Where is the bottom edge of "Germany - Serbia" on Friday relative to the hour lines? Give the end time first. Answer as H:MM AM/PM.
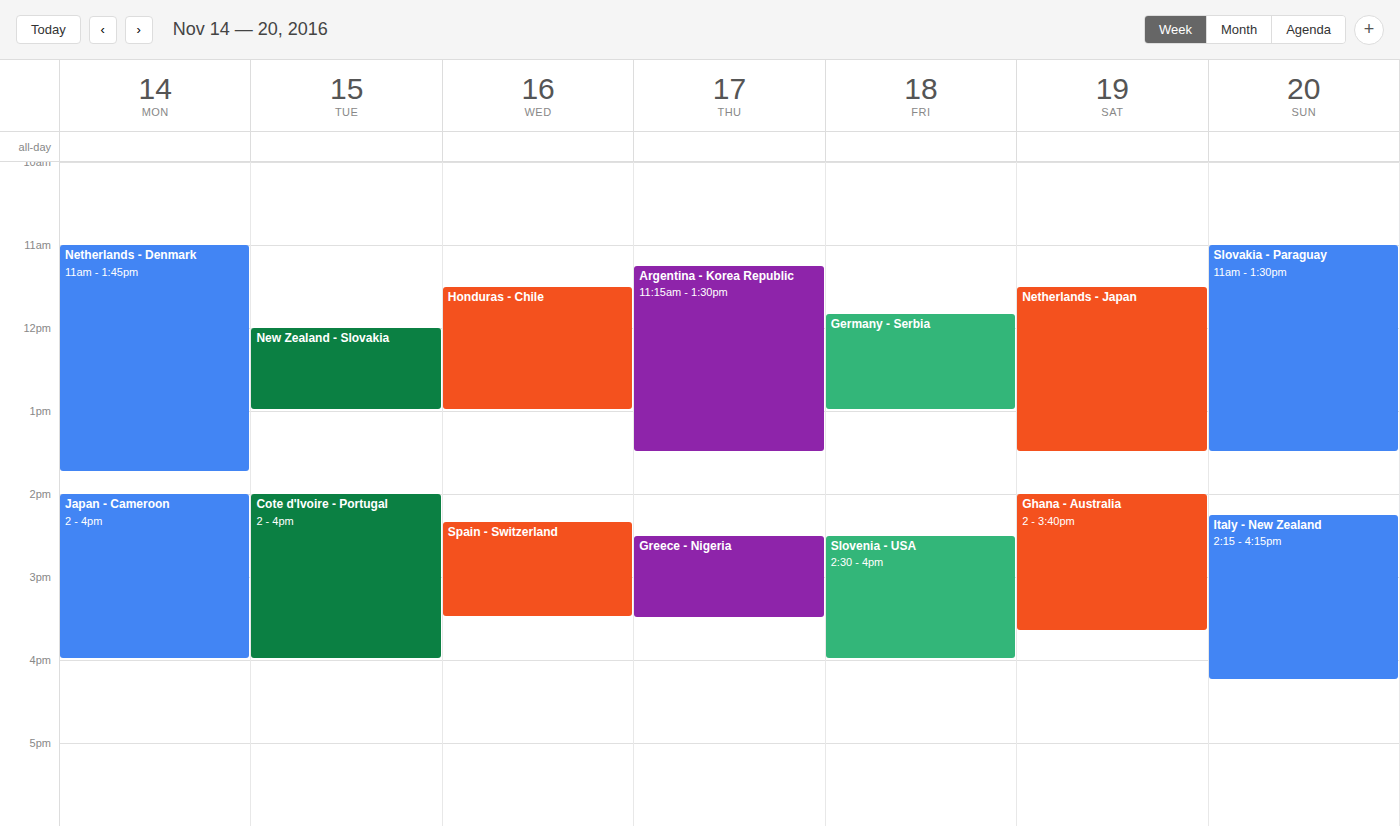
1:00 PM -- exactly on the 1 PM line.